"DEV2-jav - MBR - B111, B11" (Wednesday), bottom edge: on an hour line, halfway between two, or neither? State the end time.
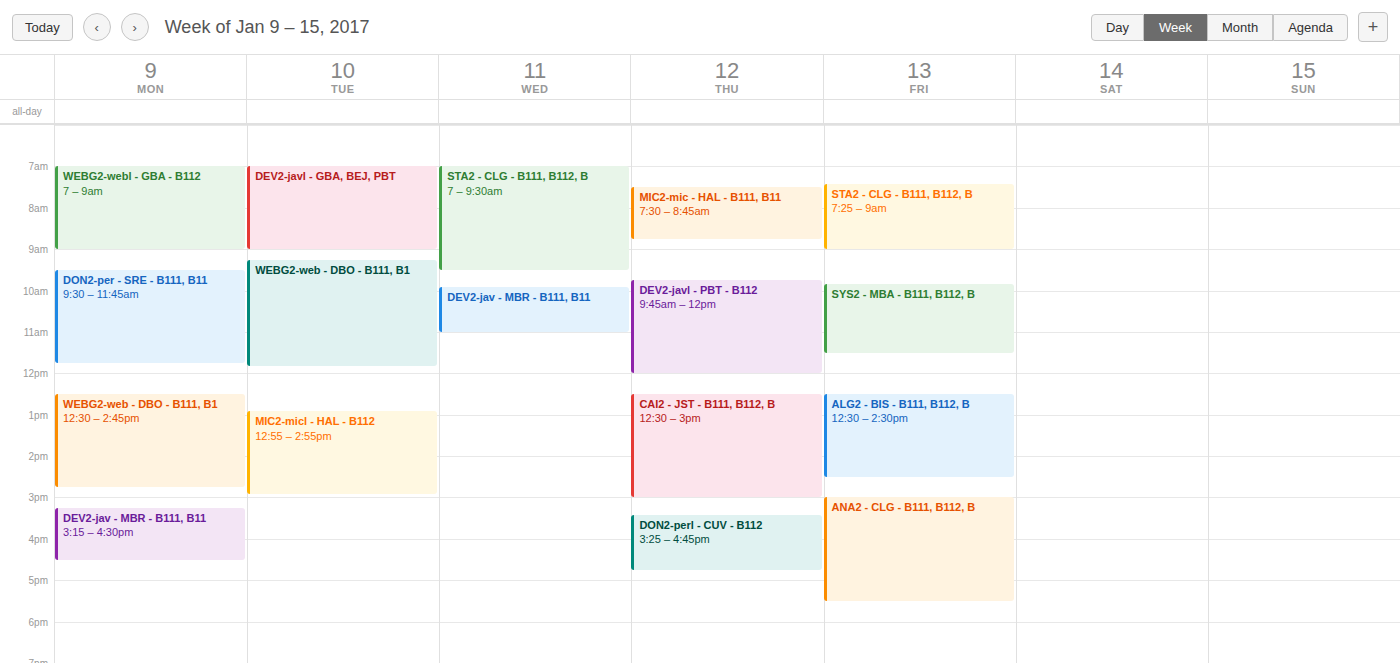
11:00 AM -- exactly on the 11 AM line.